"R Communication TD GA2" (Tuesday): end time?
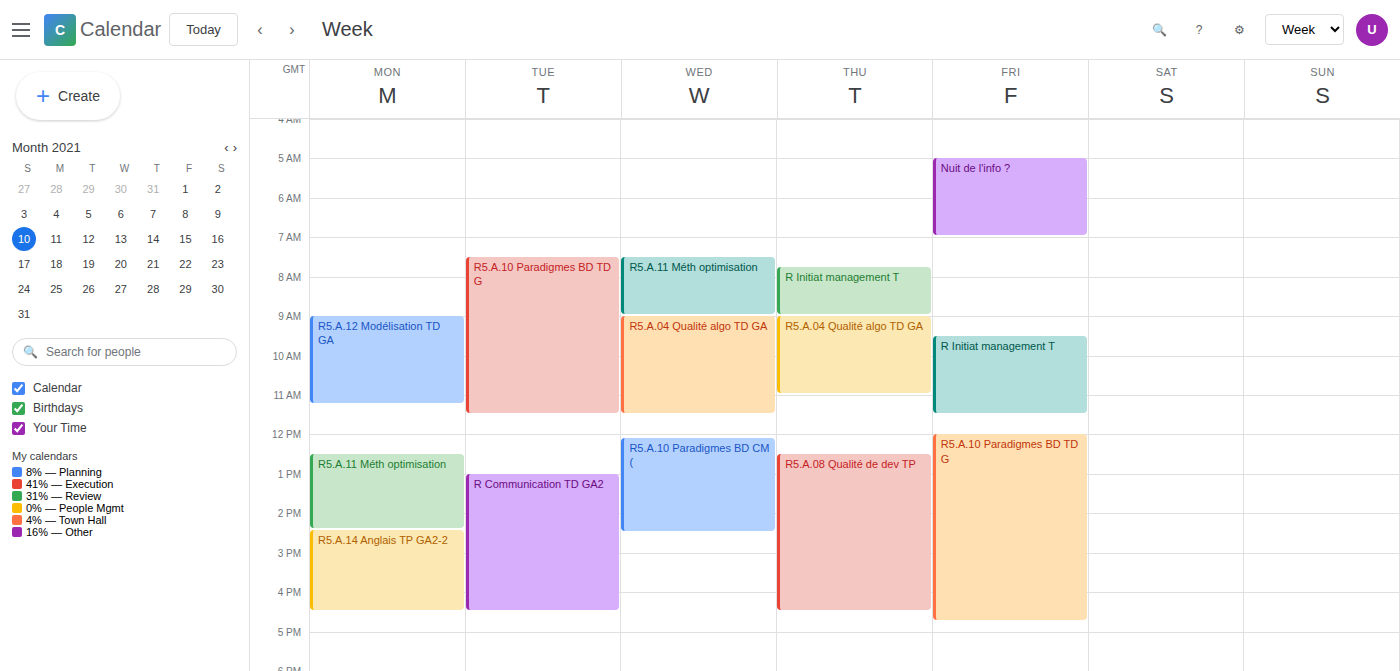
4:30 PM